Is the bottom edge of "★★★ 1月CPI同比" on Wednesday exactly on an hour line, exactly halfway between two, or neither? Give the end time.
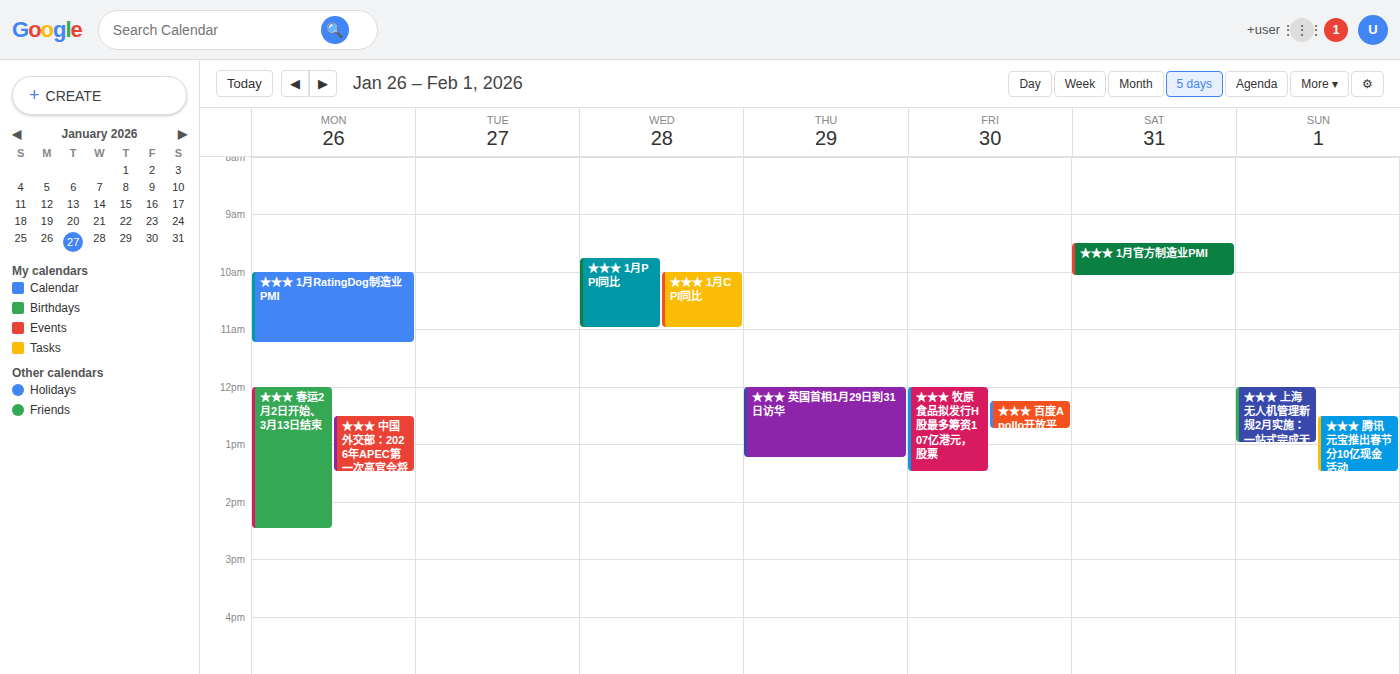
11:00 -- exactly on the 11:00 line.